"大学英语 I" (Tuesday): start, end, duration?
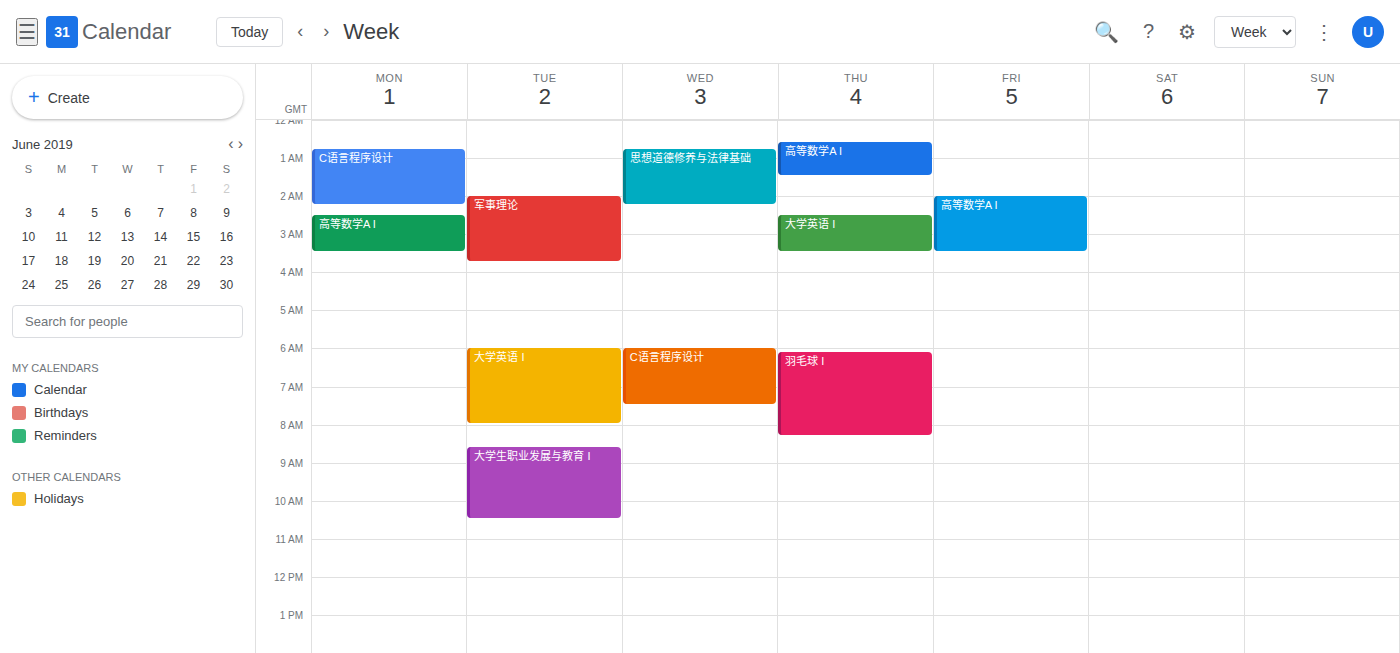
6:00 AM to 8:00 AM, 2 hours